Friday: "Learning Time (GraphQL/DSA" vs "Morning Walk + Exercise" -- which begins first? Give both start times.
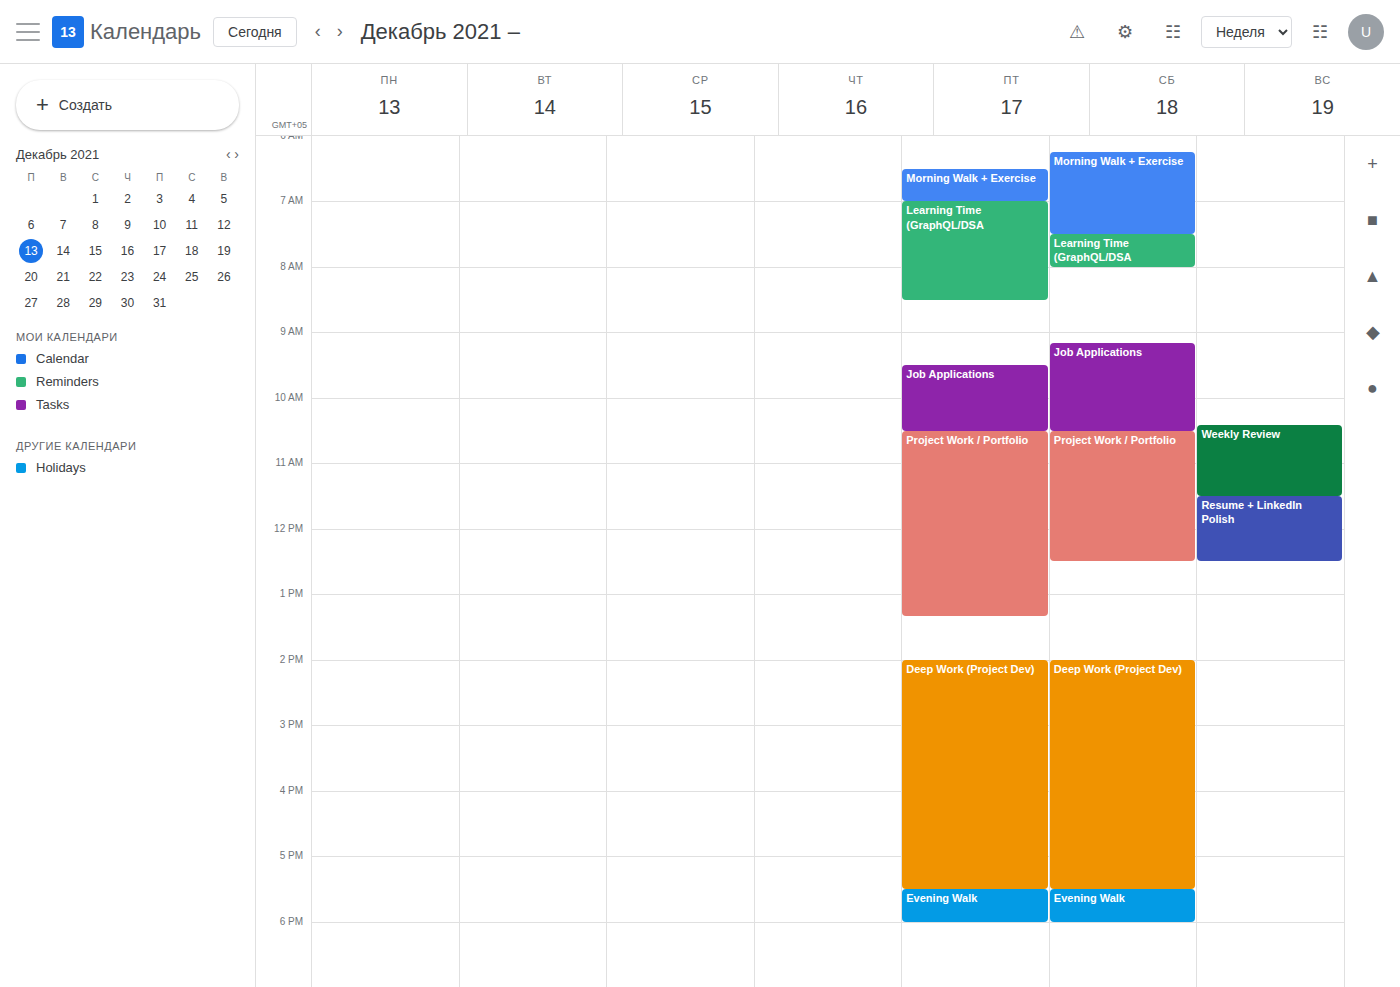
"Morning Walk + Exercise" 6:30 AM; "Learning Time (GraphQL/DSA" 7:00 AM.